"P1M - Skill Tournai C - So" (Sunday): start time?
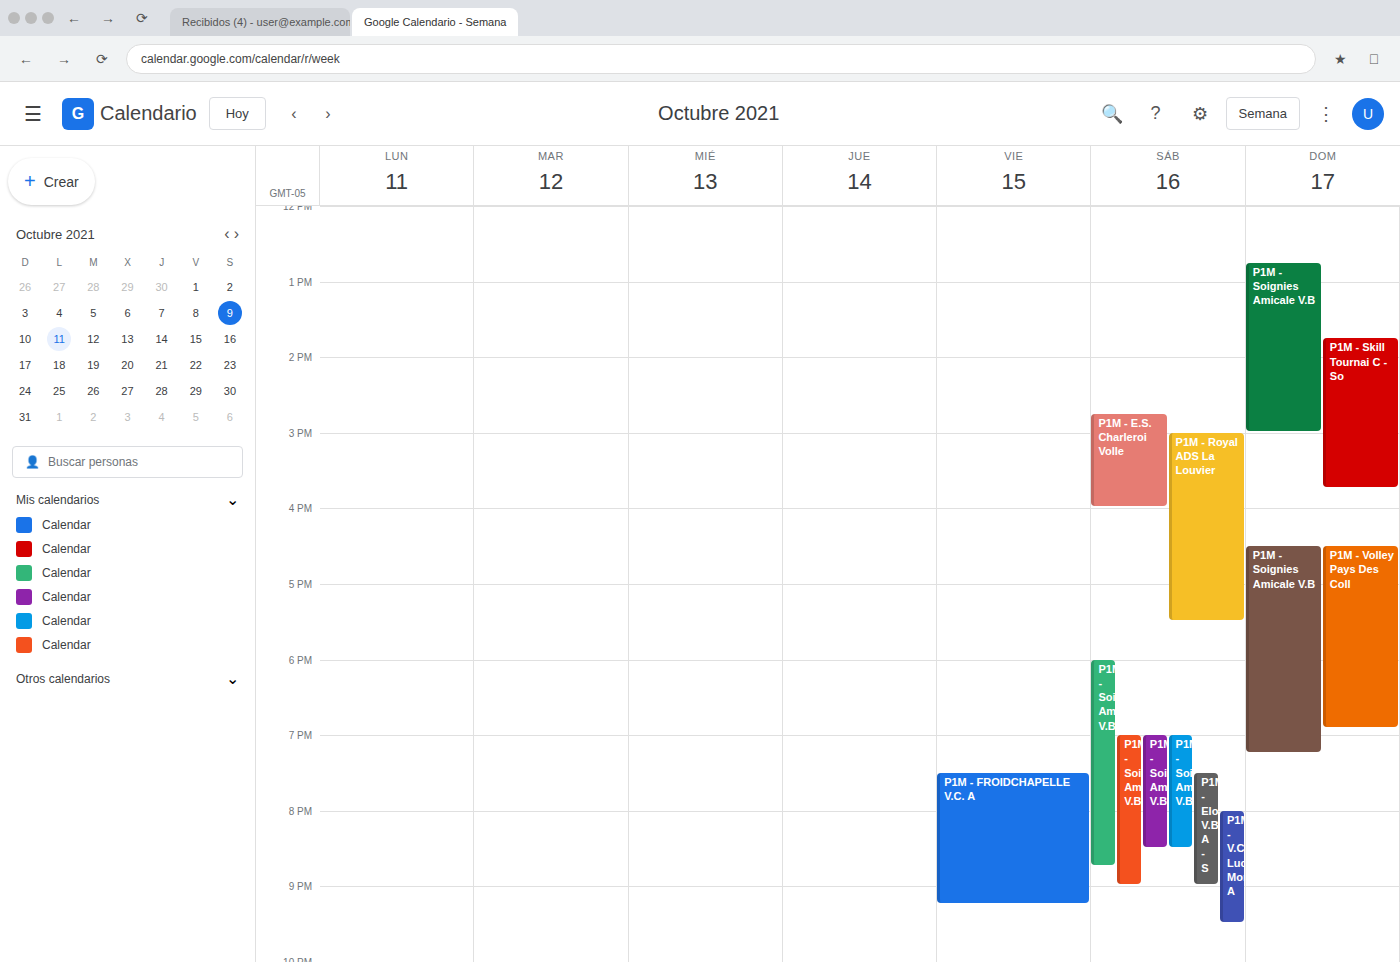
1:45 PM